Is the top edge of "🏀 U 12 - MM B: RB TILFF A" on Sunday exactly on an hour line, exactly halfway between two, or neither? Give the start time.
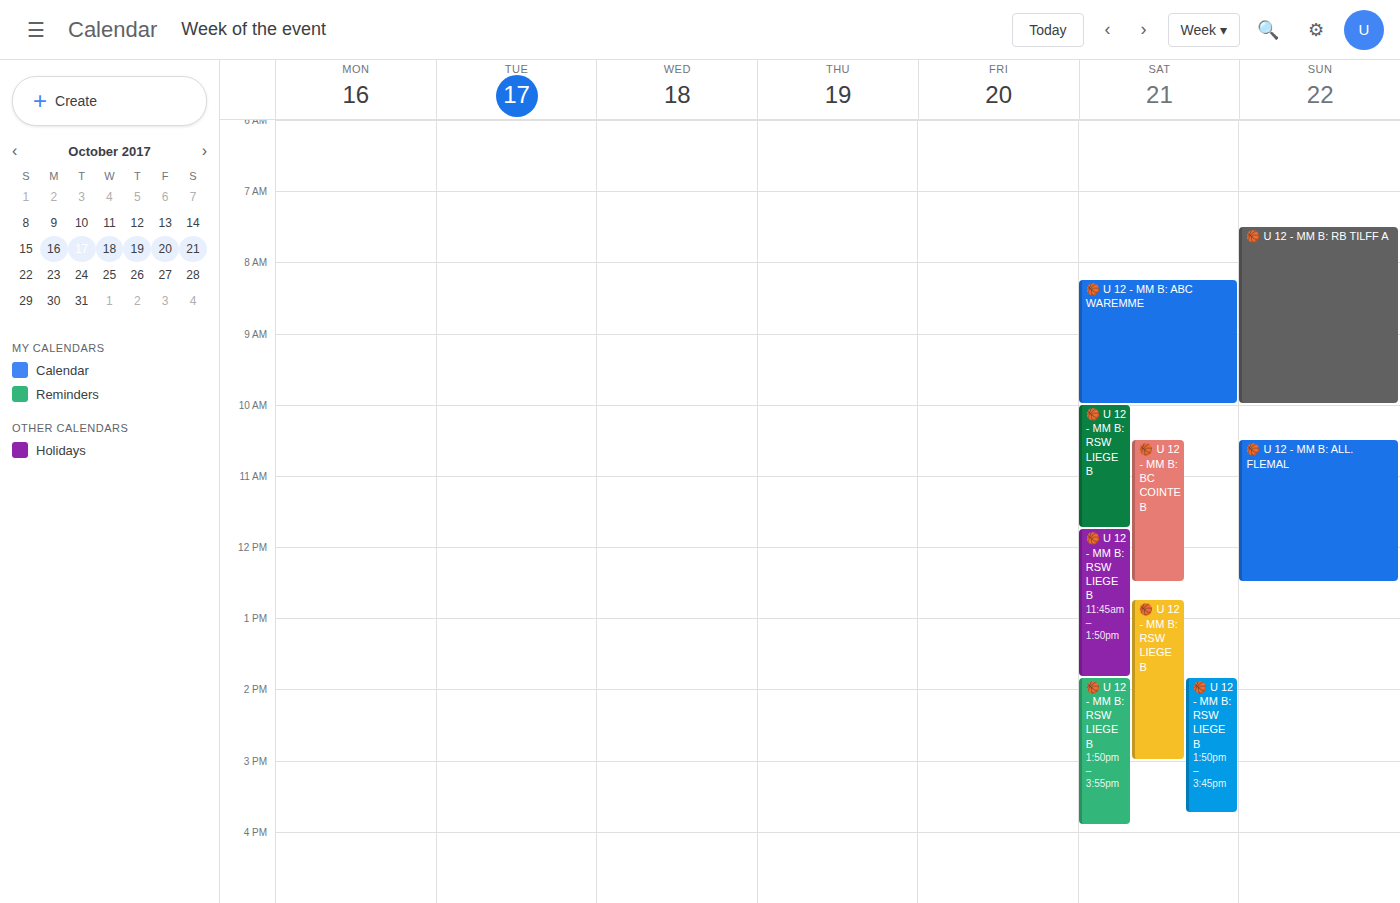
7:30 AM -- halfway between the 7 AM and 8 AM lines.